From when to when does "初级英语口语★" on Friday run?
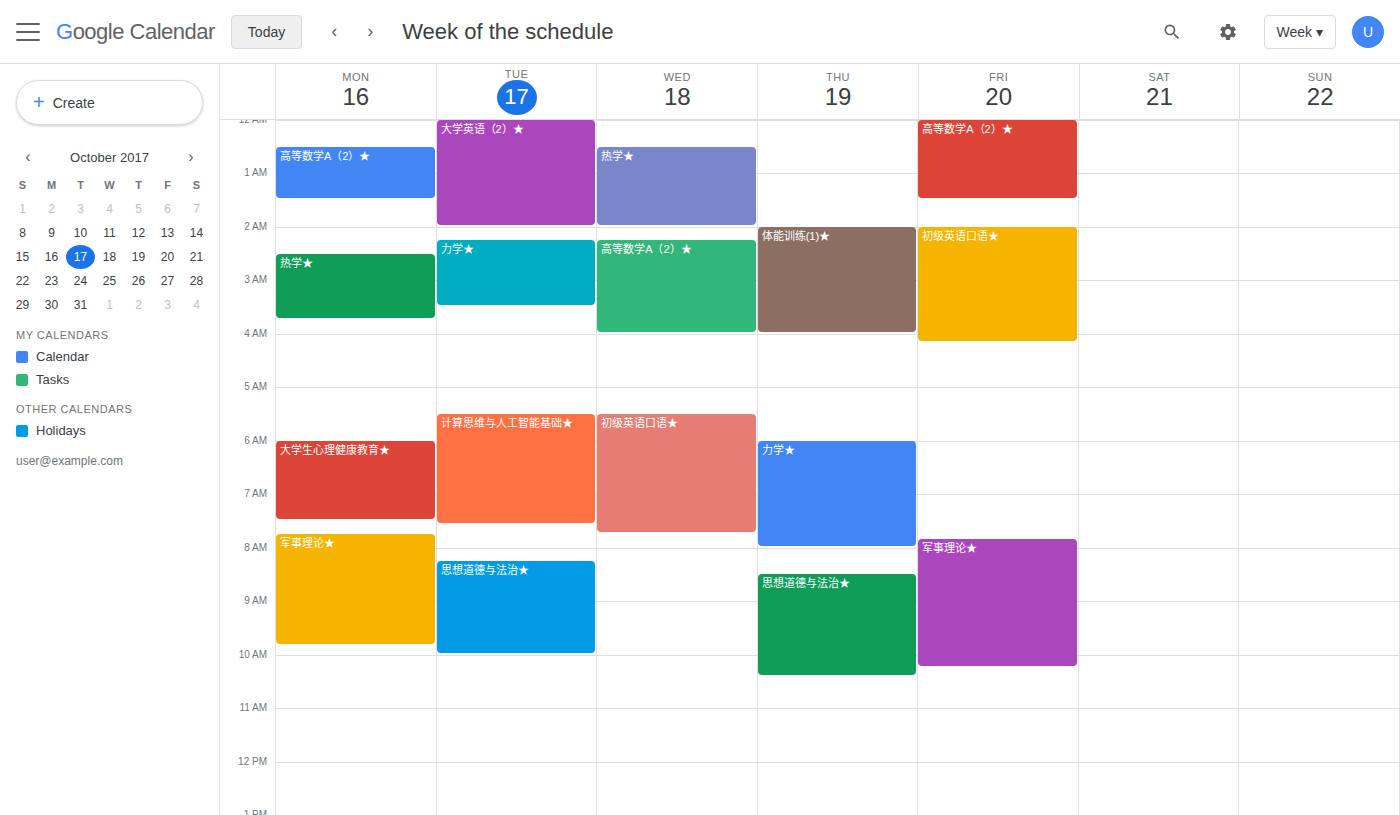
2:00 AM to 4:10 AM